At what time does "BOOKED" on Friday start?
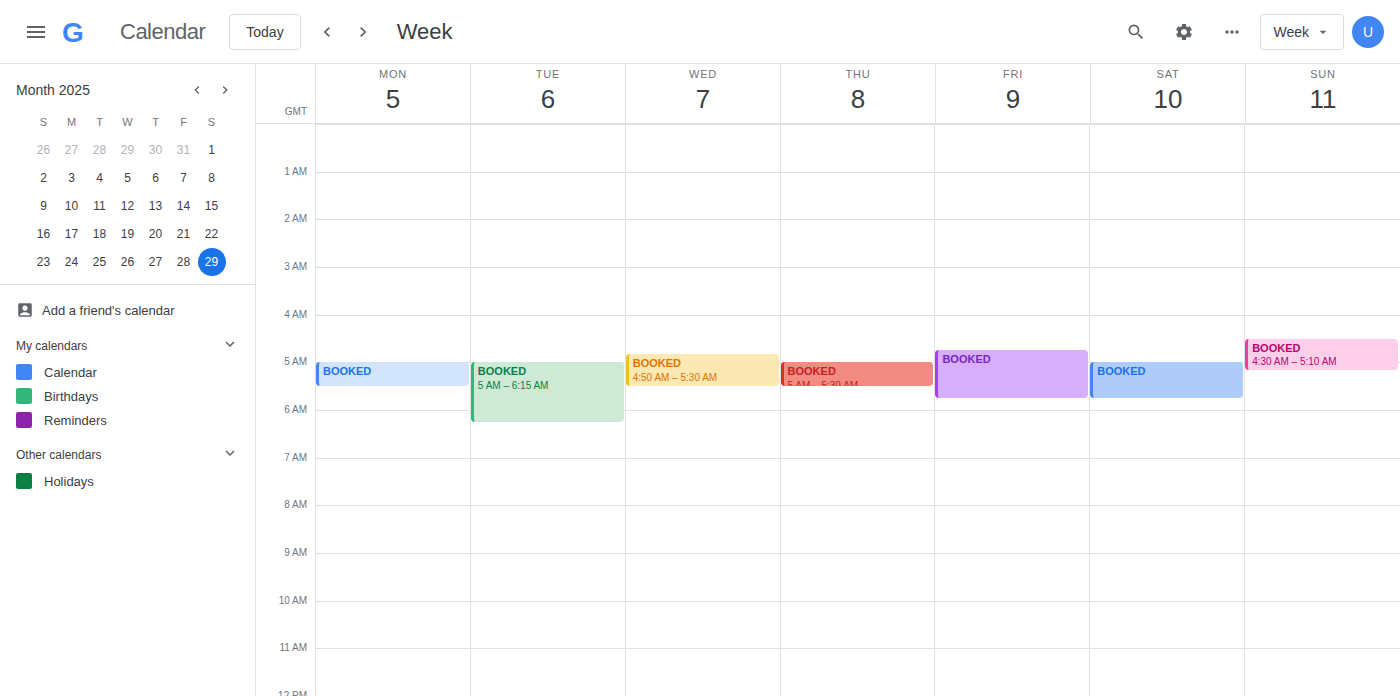
4:45 AM